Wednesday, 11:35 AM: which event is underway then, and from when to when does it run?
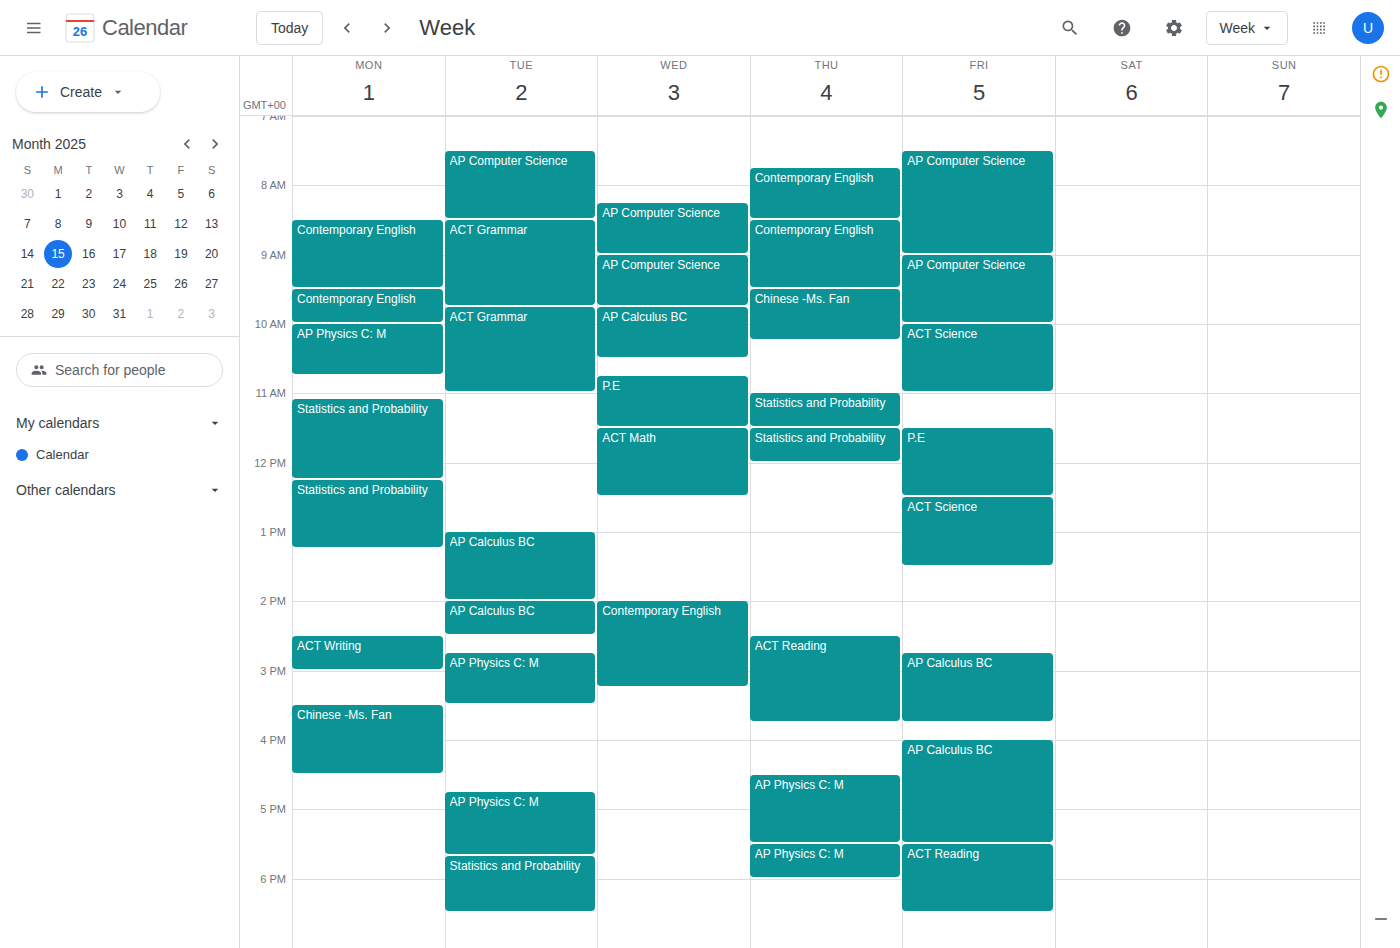
"ACT Math", 11:30 AM to 12:30 PM